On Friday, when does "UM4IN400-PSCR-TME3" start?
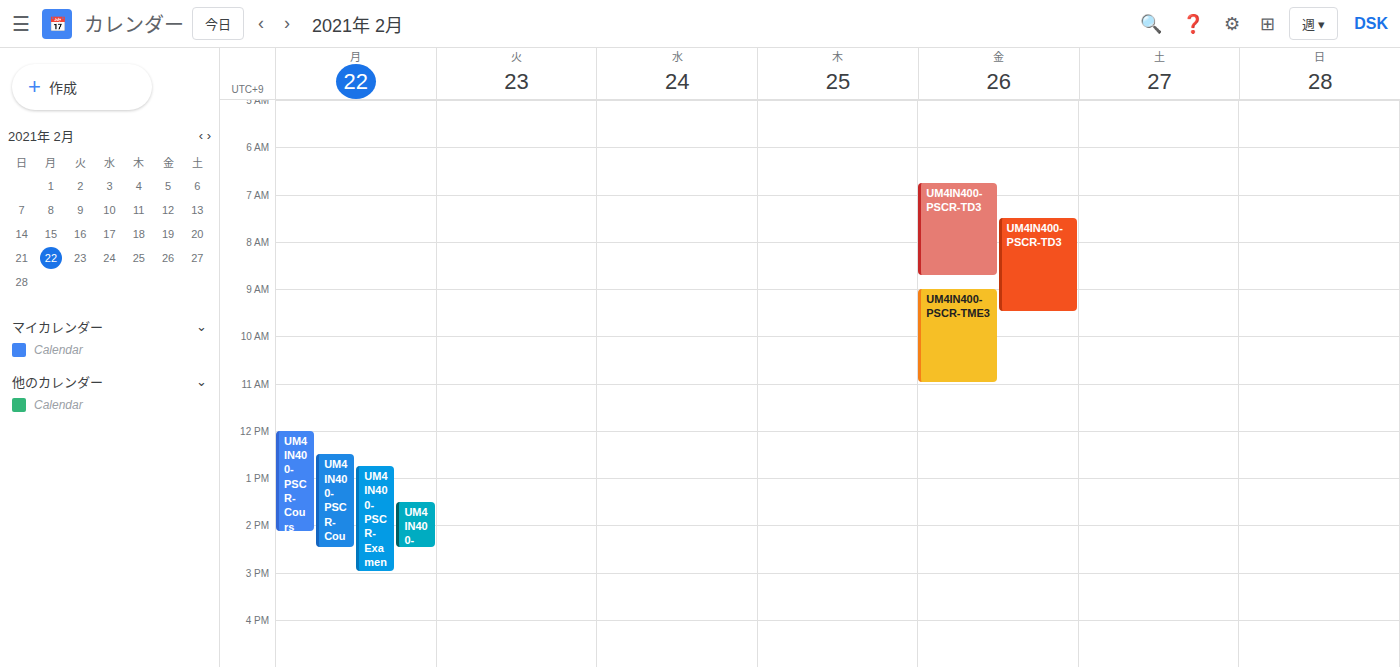
9:00 AM